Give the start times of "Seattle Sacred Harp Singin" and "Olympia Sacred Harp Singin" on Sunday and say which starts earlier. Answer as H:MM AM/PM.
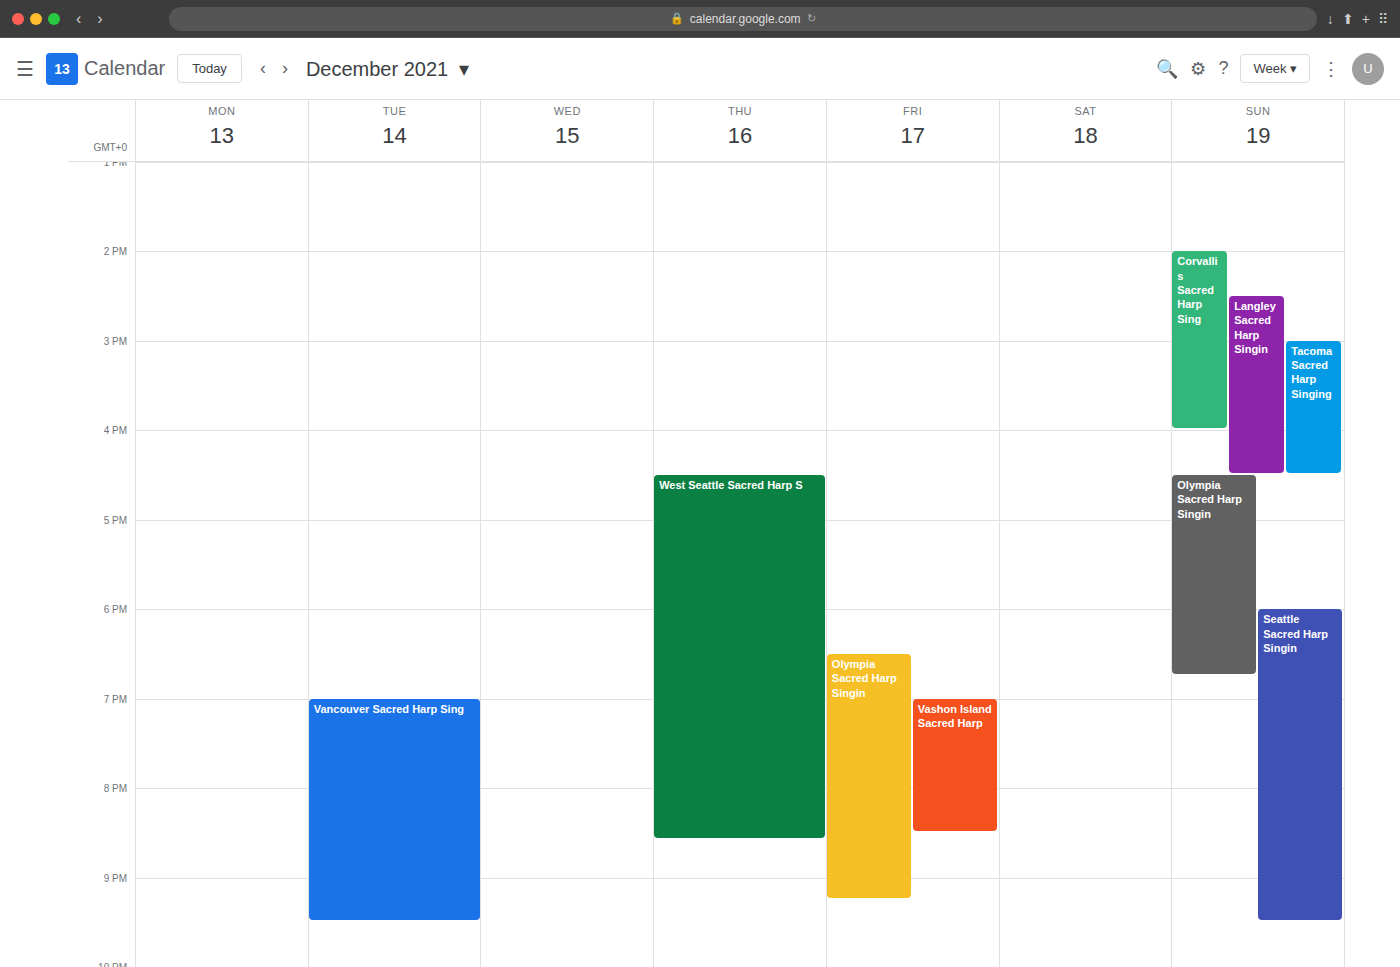
"Olympia Sacred Harp Singin" 4:30 PM; "Seattle Sacred Harp Singin" 6:00 PM.